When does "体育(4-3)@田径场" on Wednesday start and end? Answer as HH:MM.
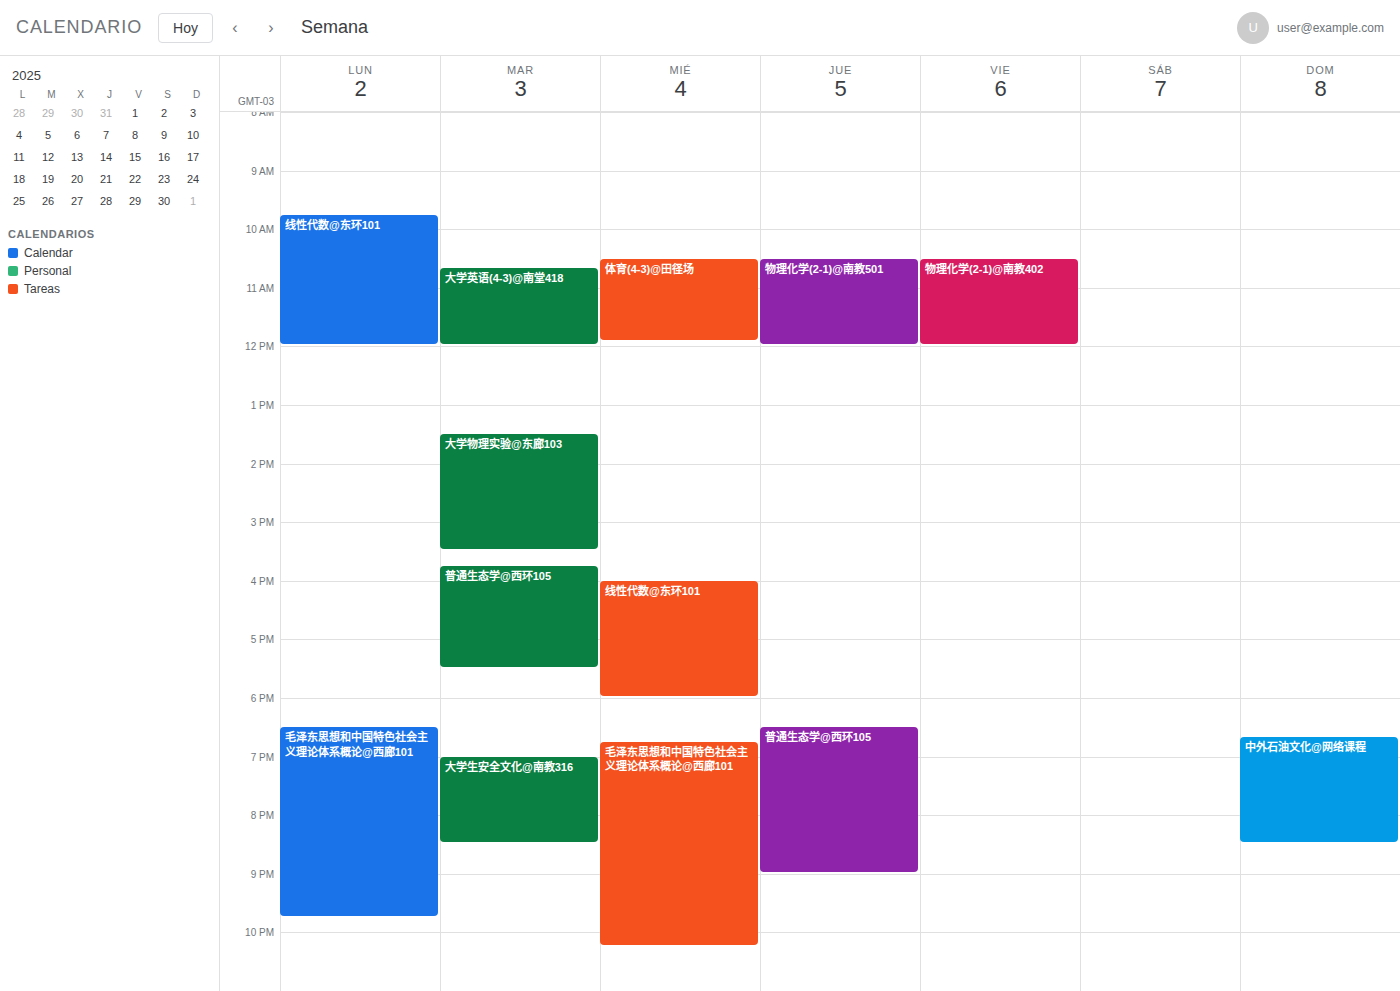
10:30 to 11:55